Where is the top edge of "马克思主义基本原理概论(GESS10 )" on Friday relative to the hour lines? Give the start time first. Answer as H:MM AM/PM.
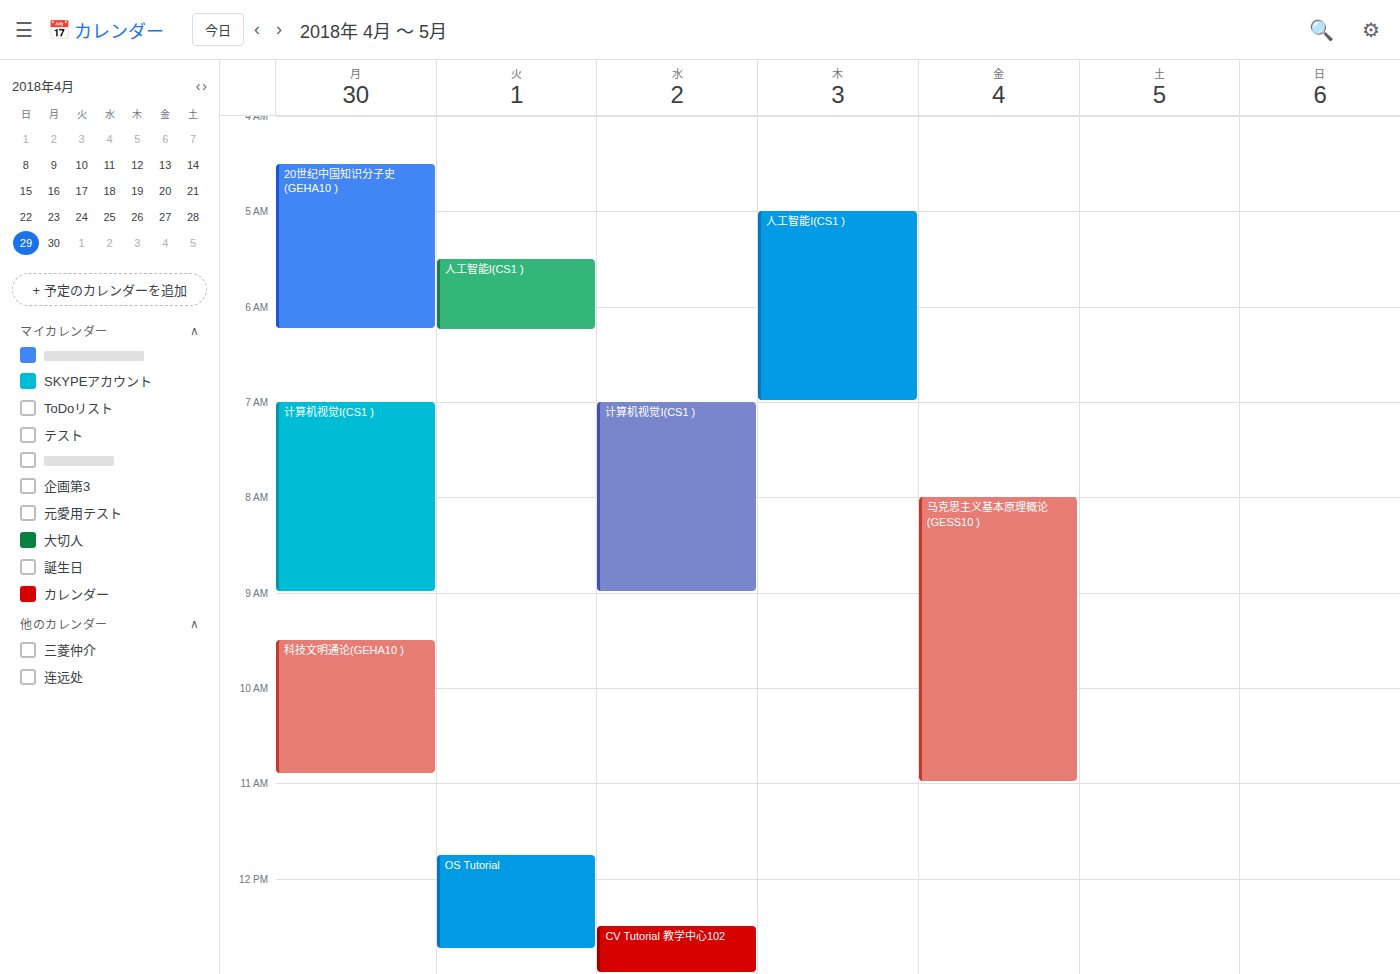
8:00 AM -- exactly on the 8 AM line.